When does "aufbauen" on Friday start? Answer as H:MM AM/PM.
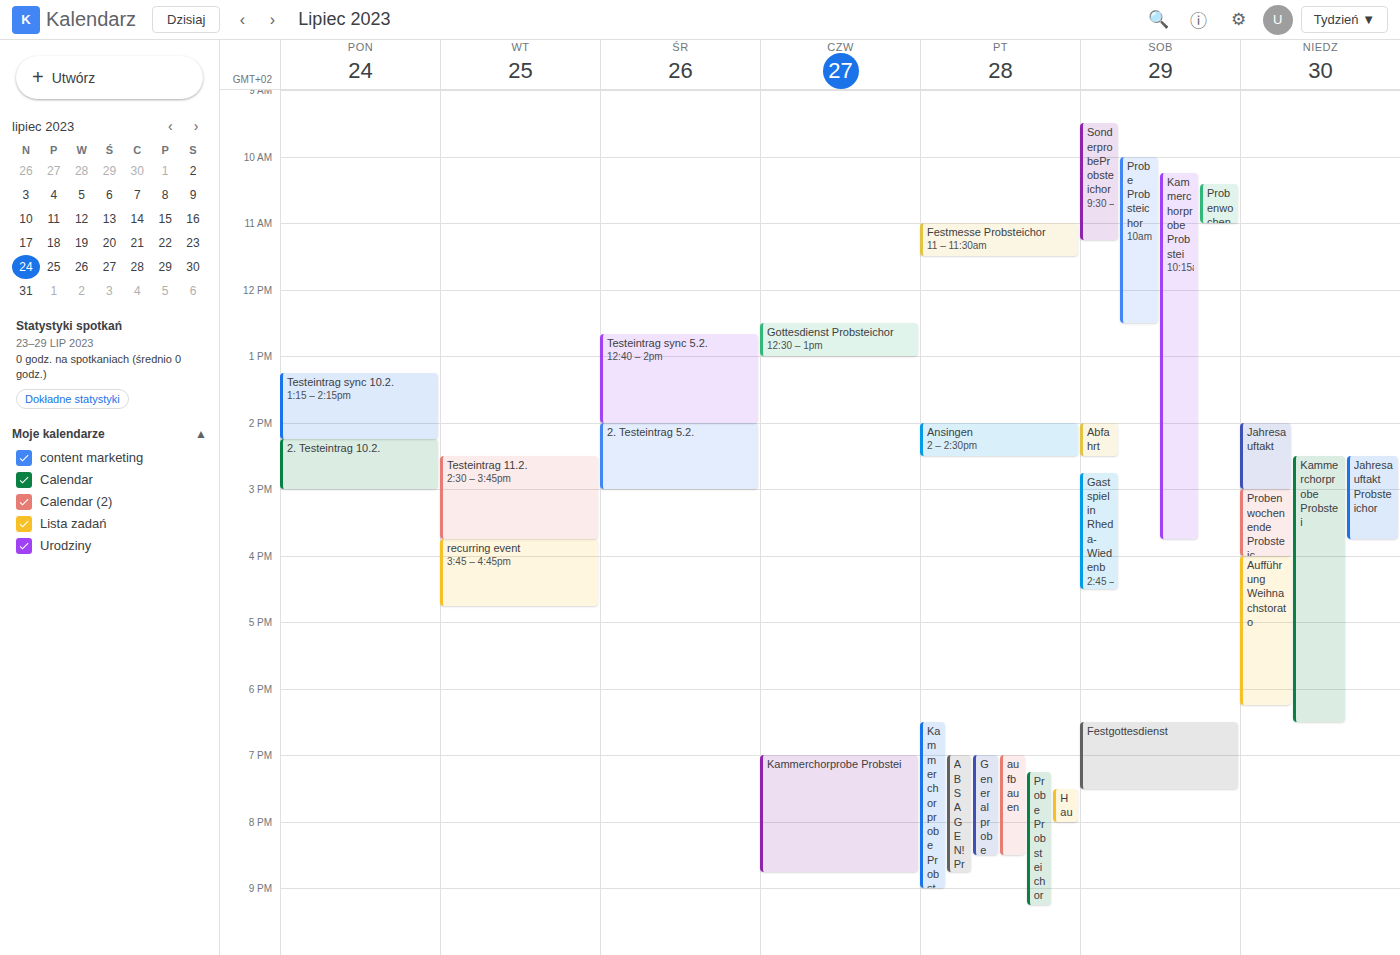
7:00 PM